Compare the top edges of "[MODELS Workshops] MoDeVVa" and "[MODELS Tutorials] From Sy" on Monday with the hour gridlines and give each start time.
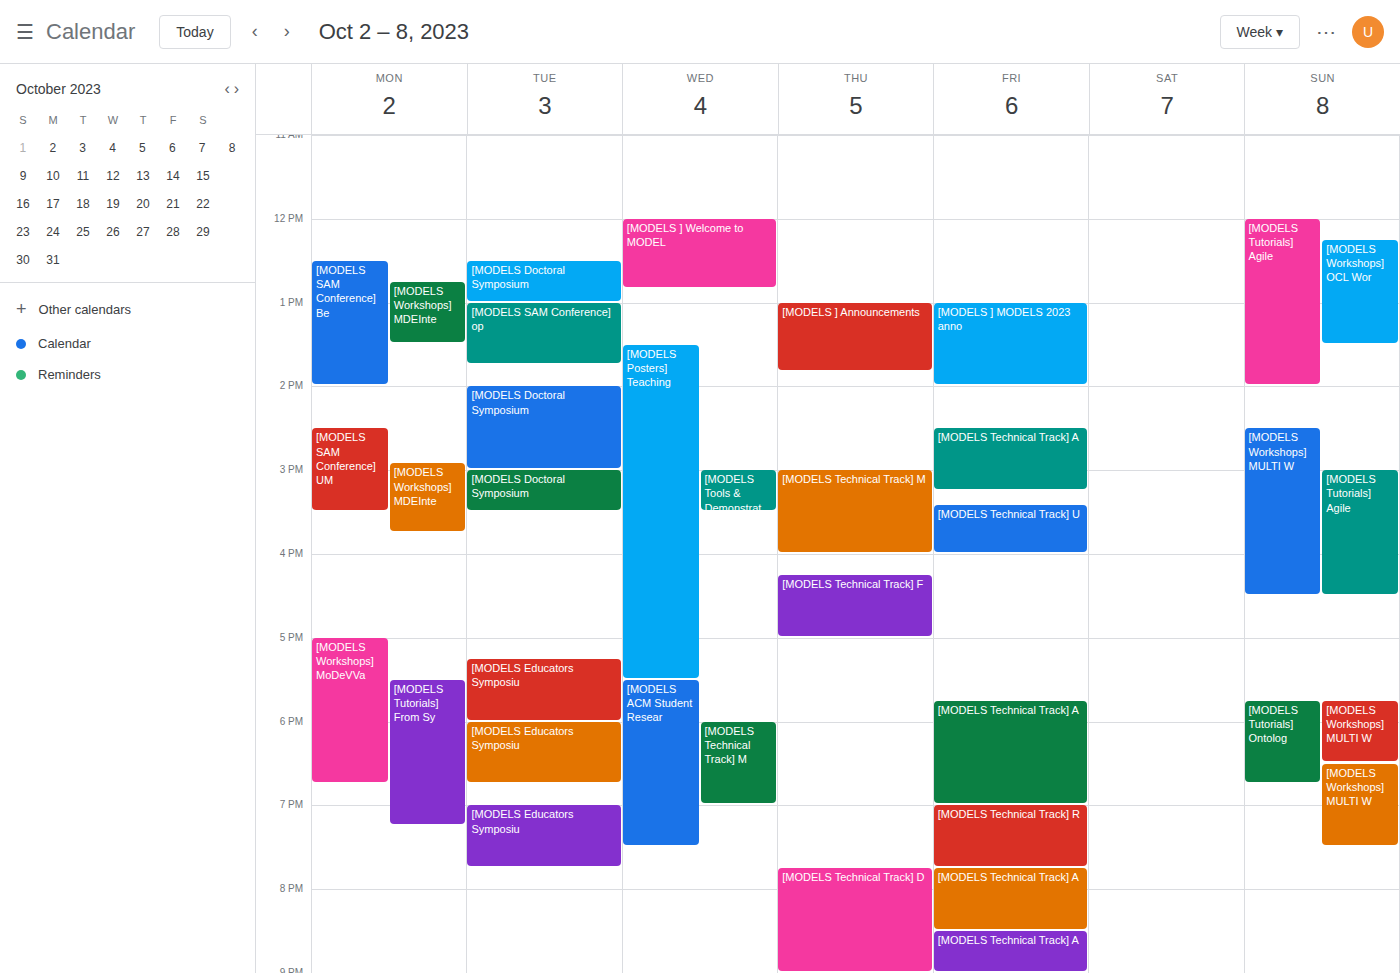
"[MODELS Workshops] MoDeVVa": 5:00 PM, exactly on the 5 PM line. "[MODELS Tutorials] From Sy": 5:30 PM, halfway between the 5 PM and 6 PM lines.